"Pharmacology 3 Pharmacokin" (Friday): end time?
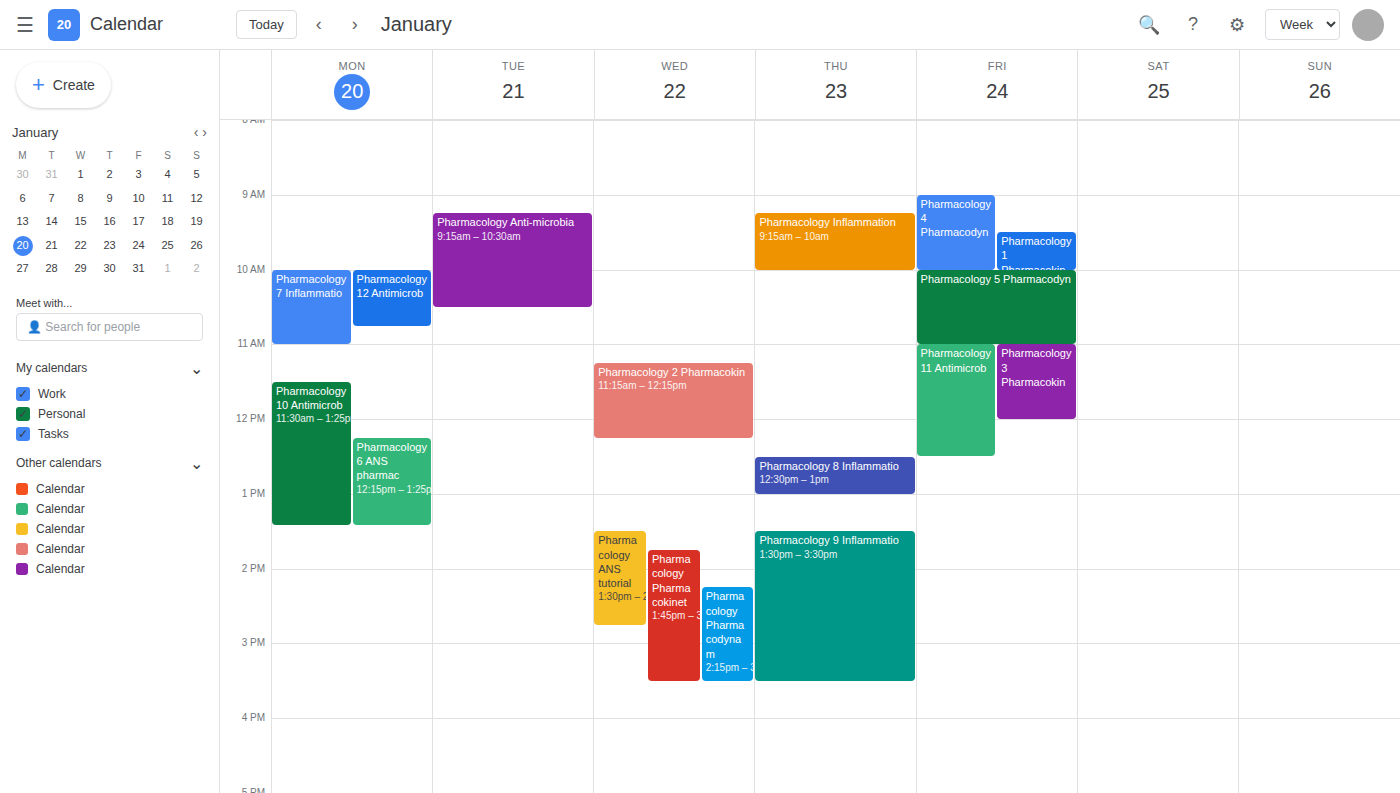
12:00